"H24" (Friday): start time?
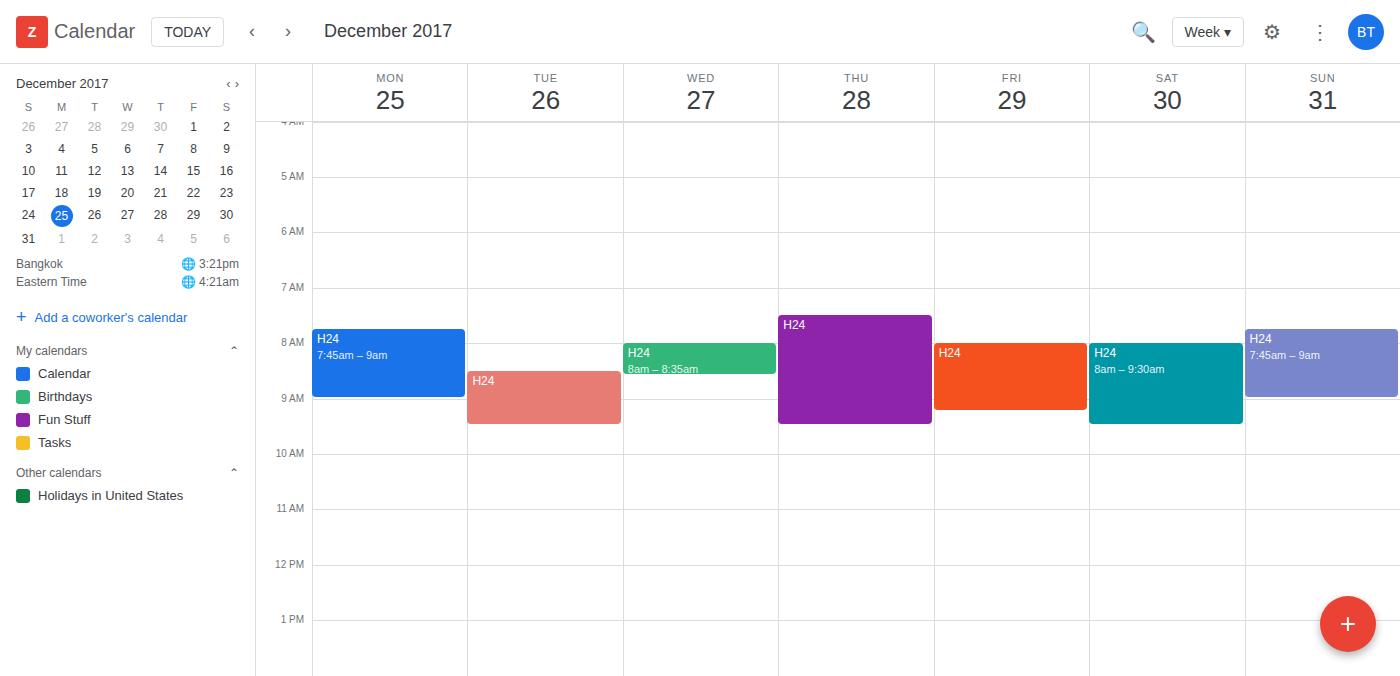
8:00 AM